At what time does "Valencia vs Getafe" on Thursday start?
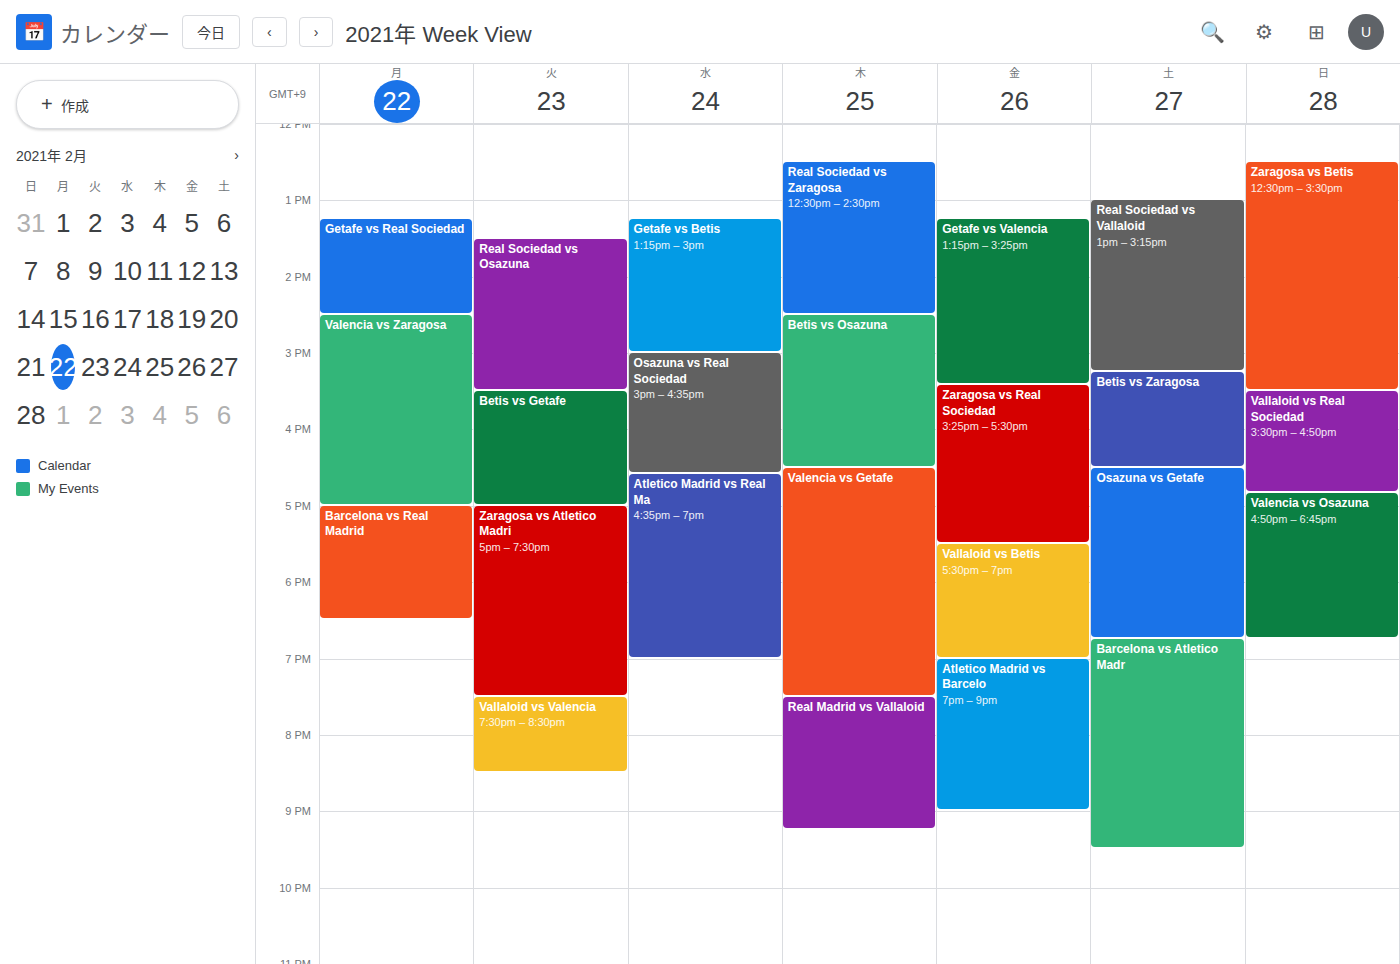
4:30 PM